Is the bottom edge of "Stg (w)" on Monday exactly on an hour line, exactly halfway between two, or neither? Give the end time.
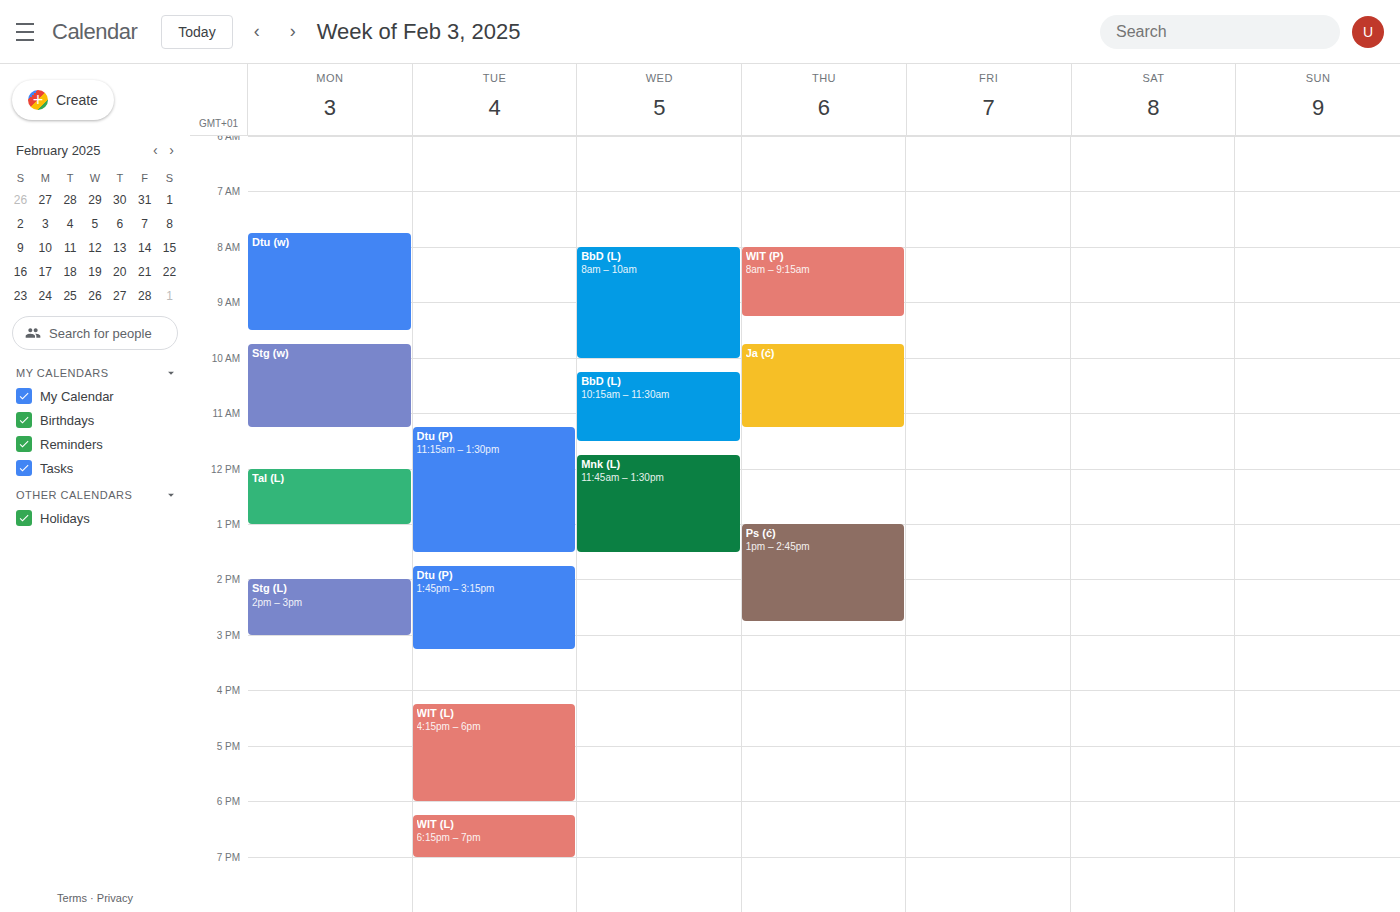
11:15 AM -- neither: a quarter of the way from the 11 AM line to the 12 PM line.